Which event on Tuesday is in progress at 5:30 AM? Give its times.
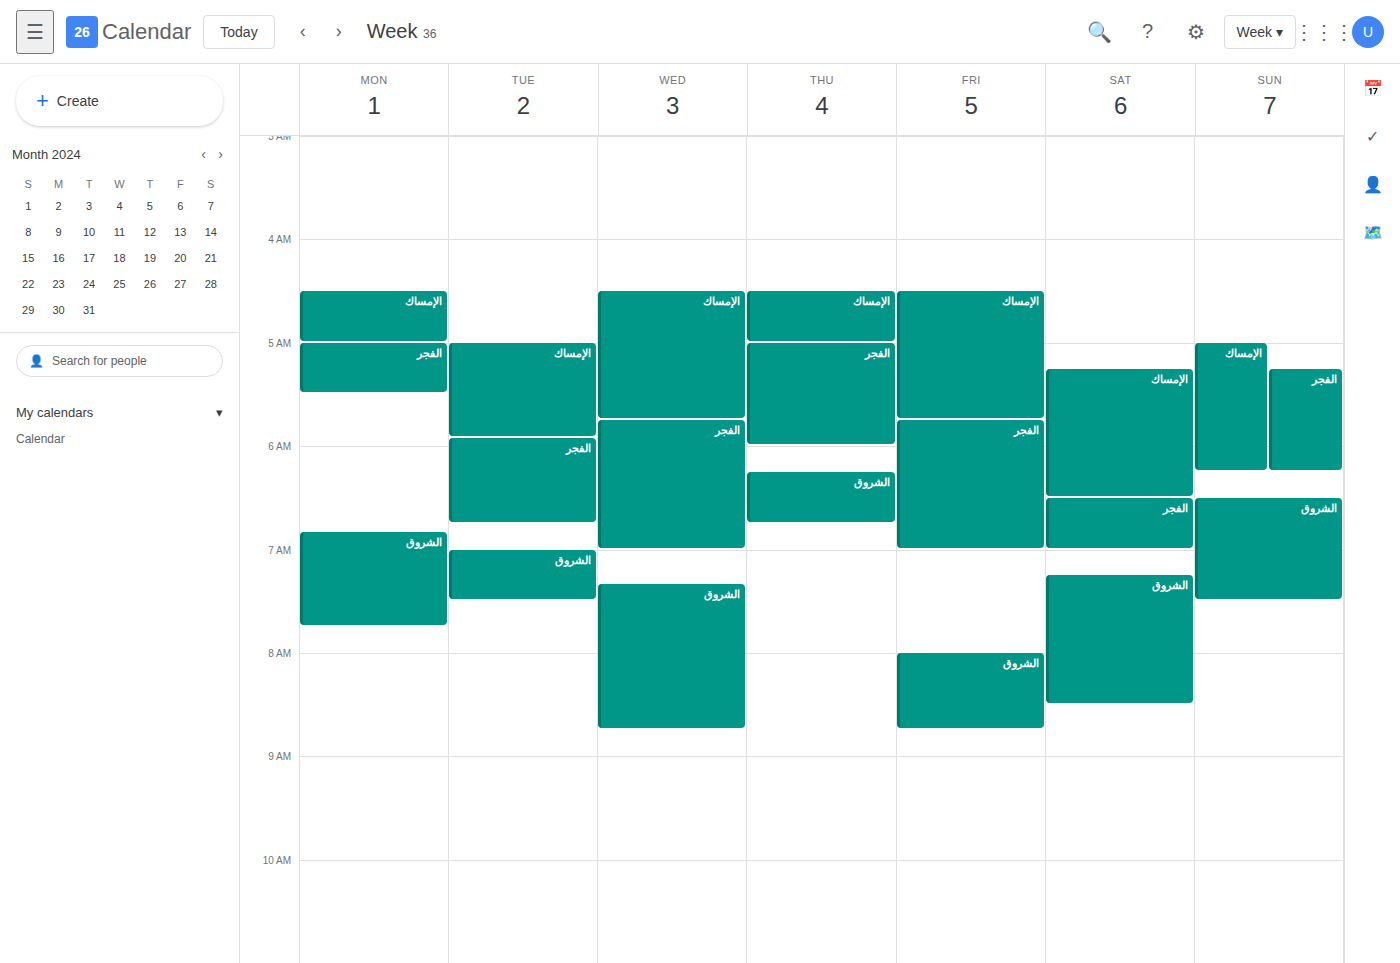
"الإمساك", 5:00 AM to 5:55 AM